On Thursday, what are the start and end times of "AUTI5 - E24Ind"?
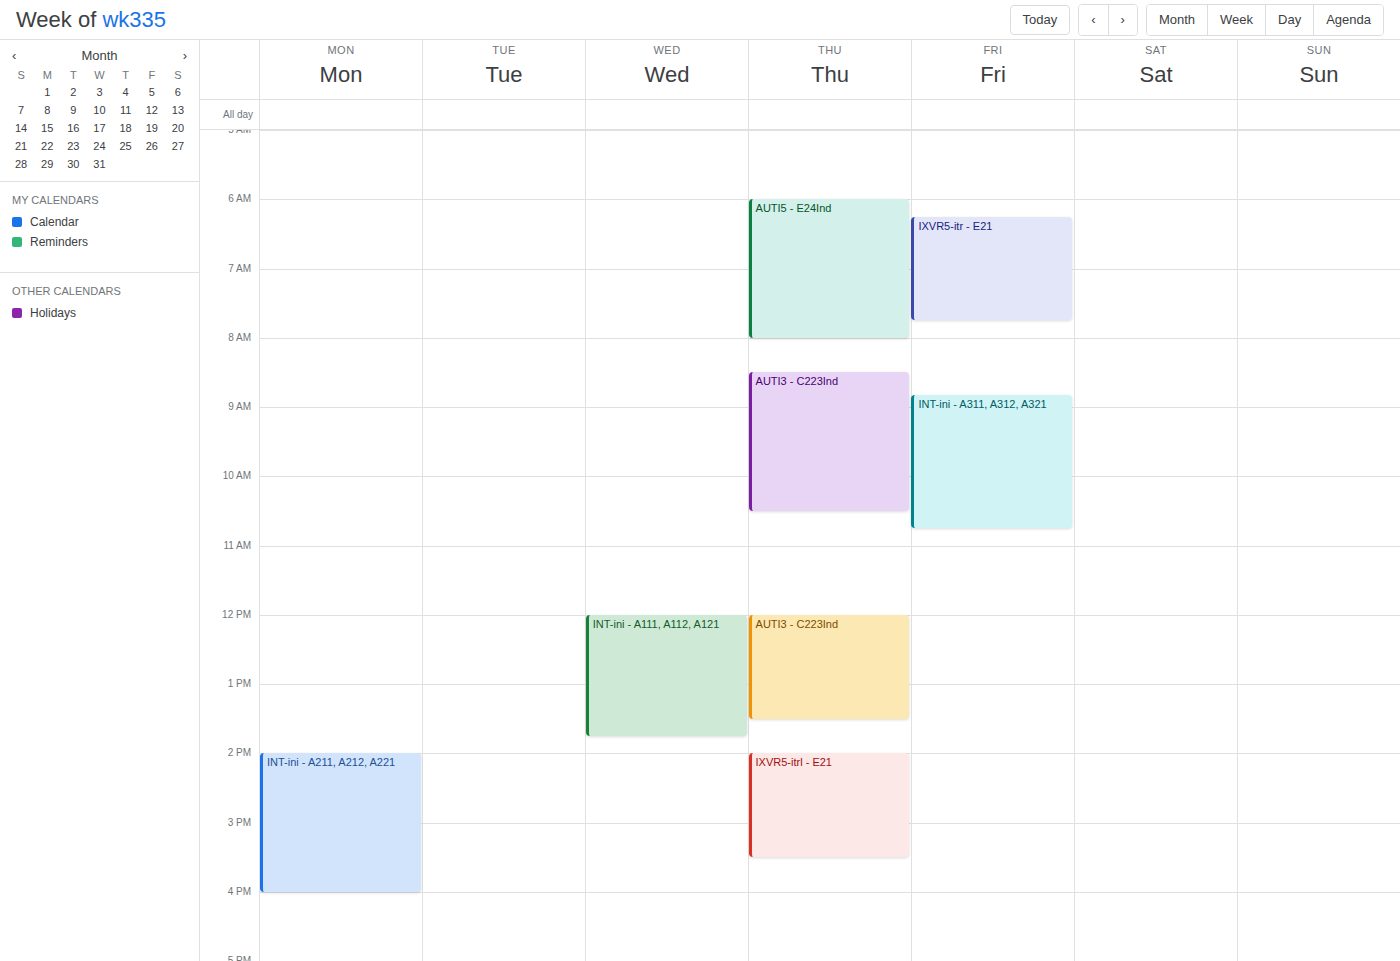
6:00 AM to 8:00 AM